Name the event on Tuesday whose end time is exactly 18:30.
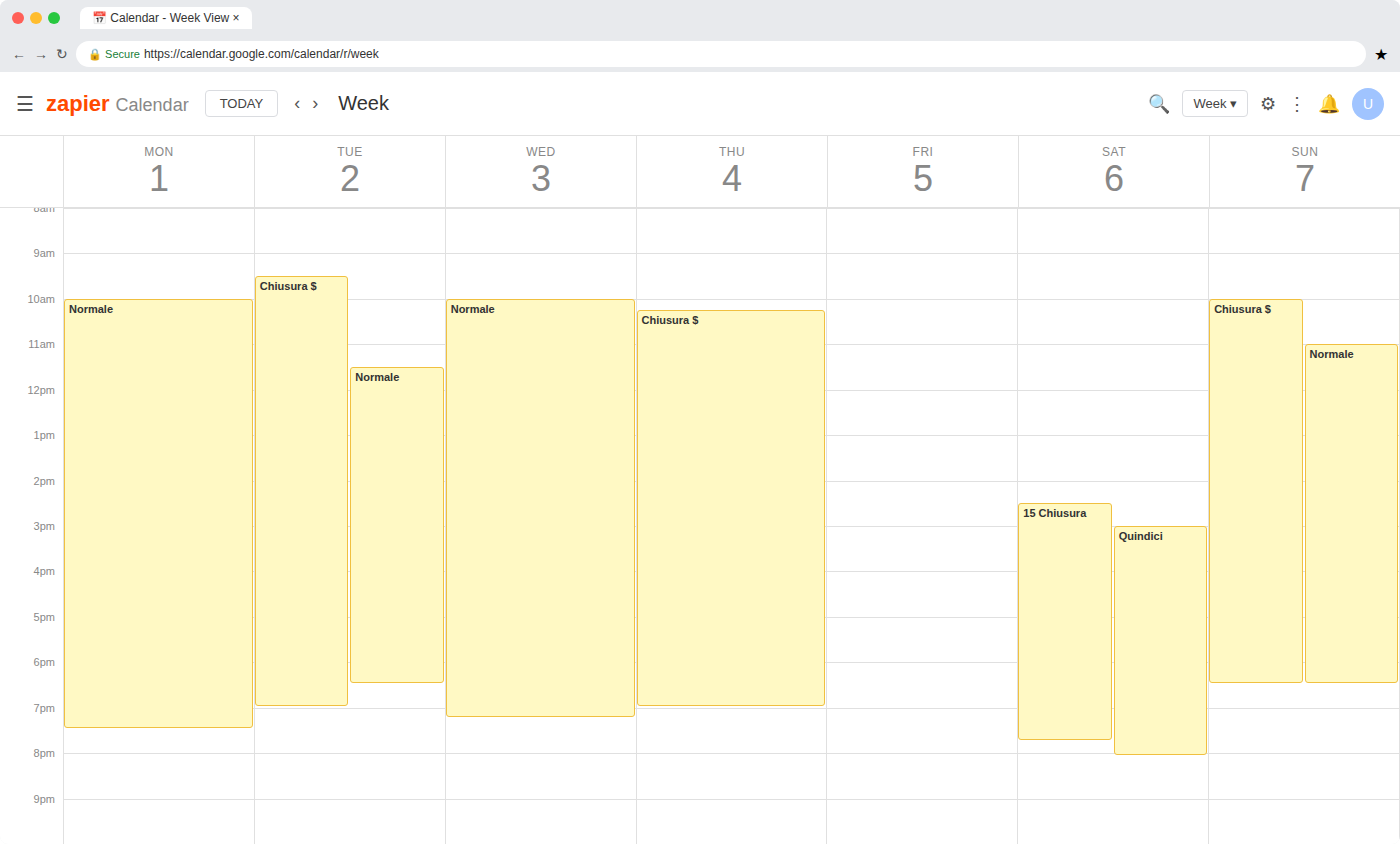
"Normale"